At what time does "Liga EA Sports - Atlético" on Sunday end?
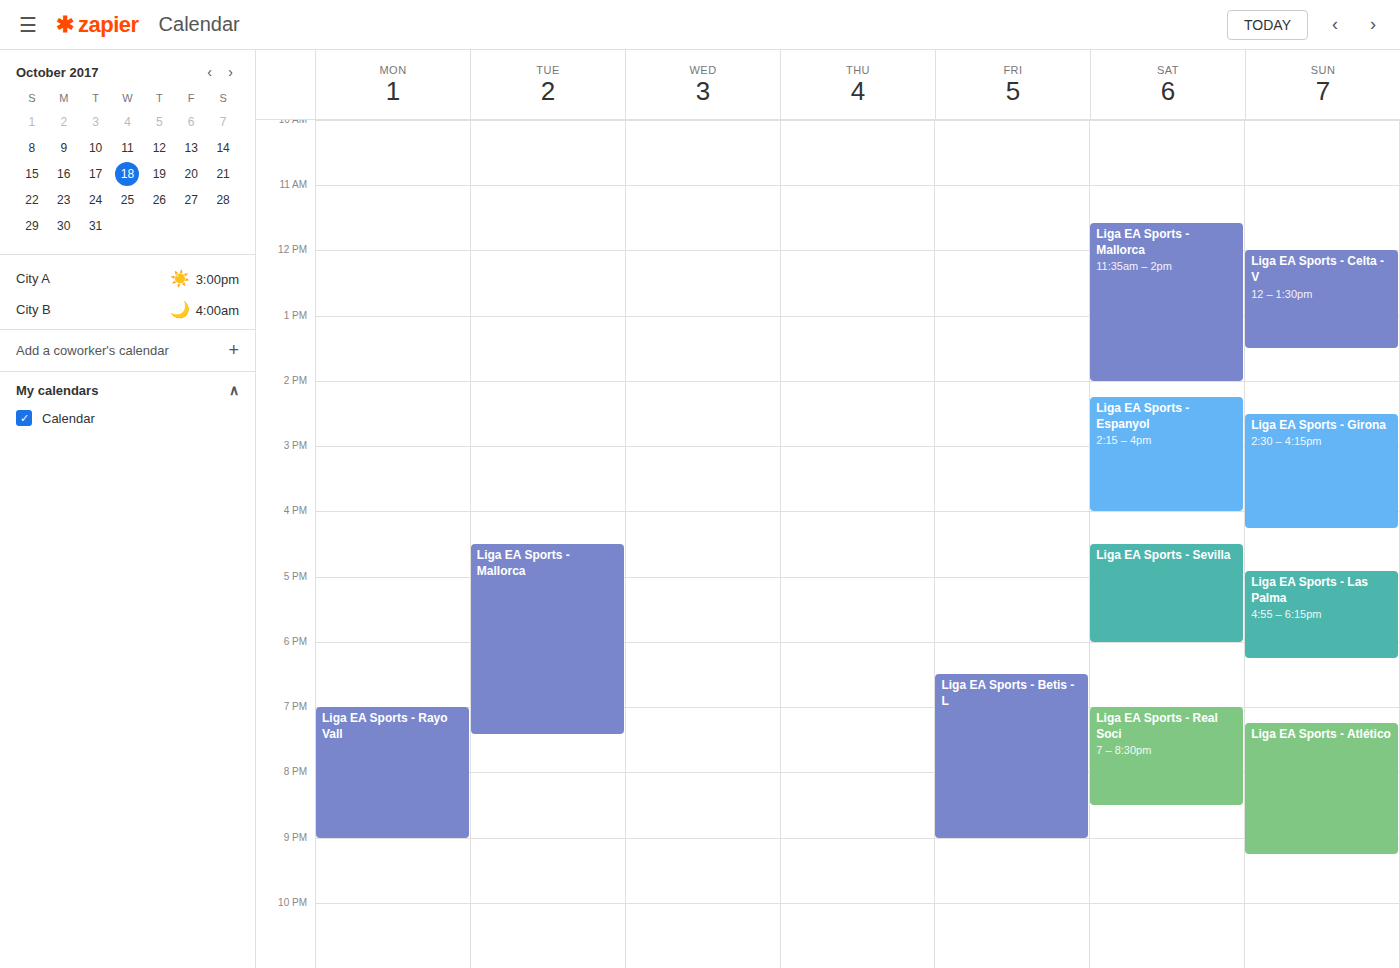
9:15 PM